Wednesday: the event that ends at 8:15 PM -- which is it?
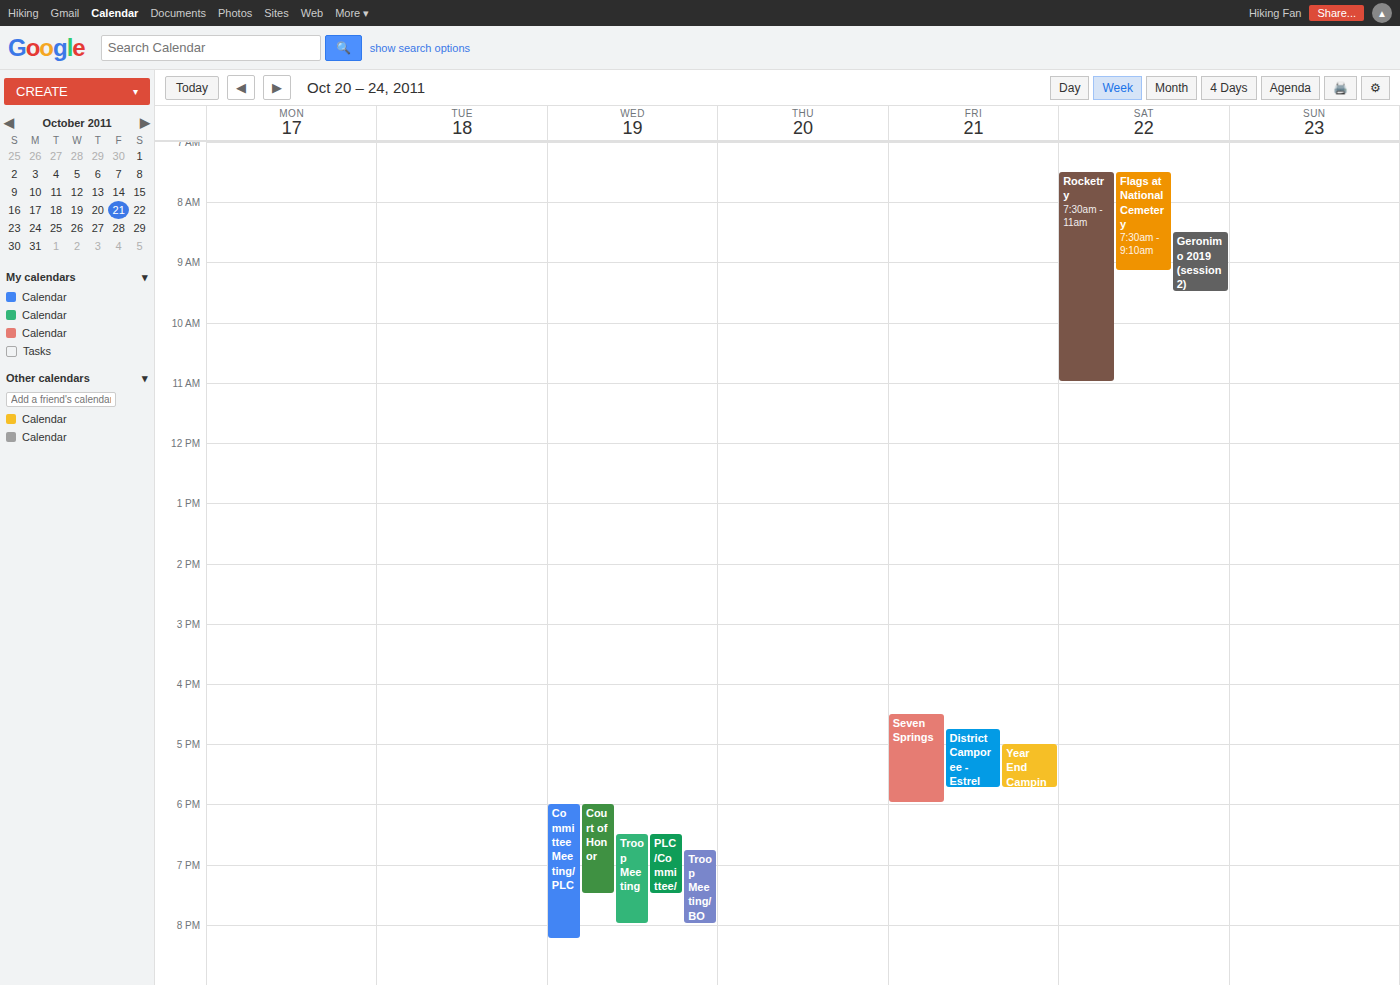
"Committee Meeting/PLC"